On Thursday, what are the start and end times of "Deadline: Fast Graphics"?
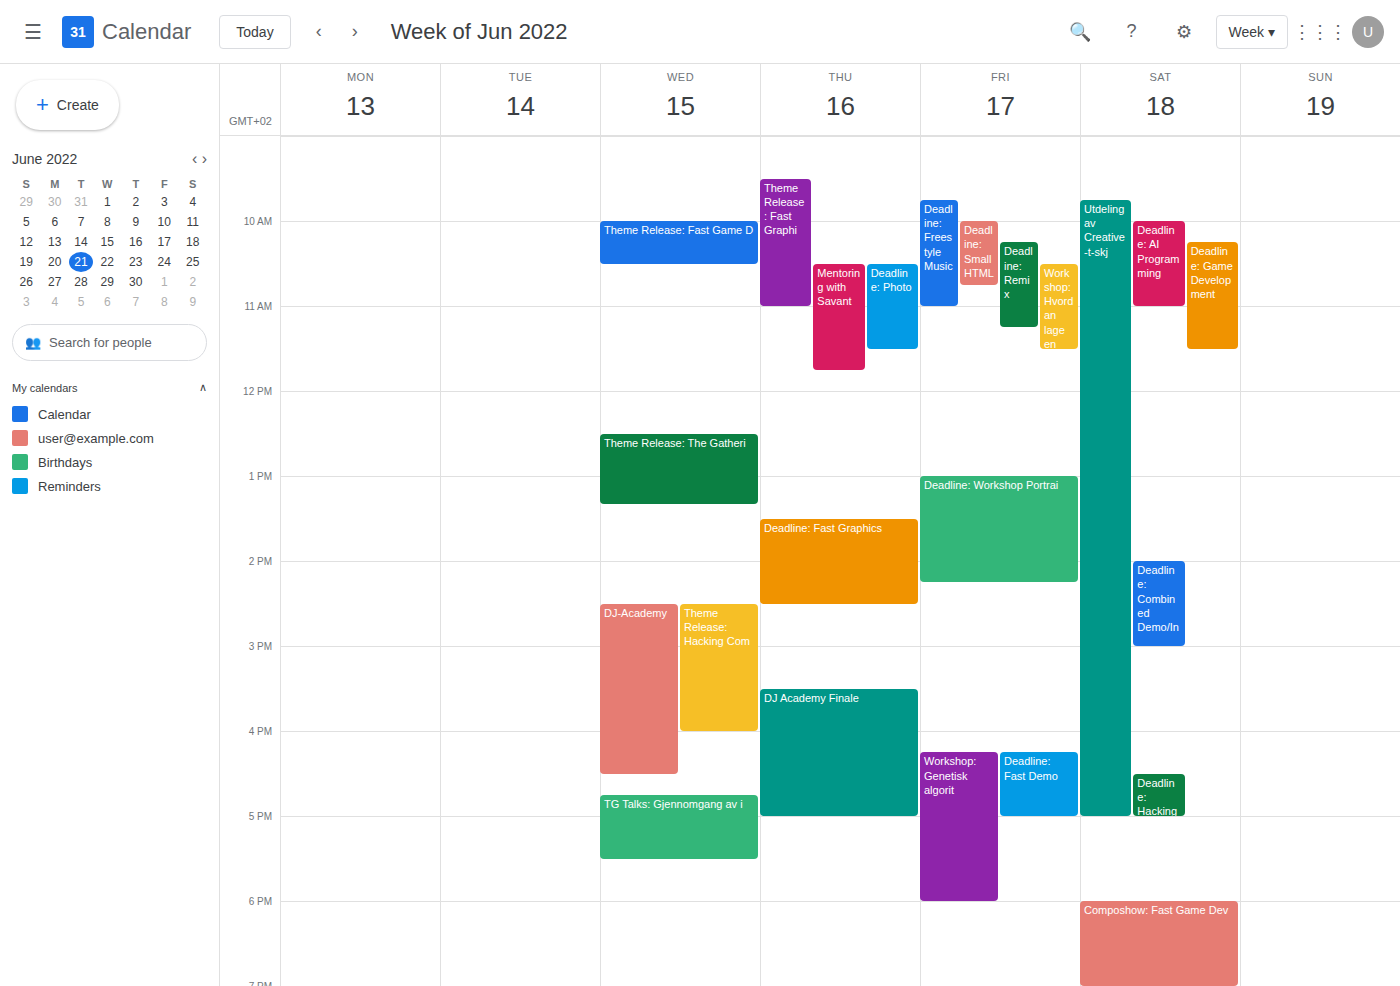
1:30 PM to 2:30 PM